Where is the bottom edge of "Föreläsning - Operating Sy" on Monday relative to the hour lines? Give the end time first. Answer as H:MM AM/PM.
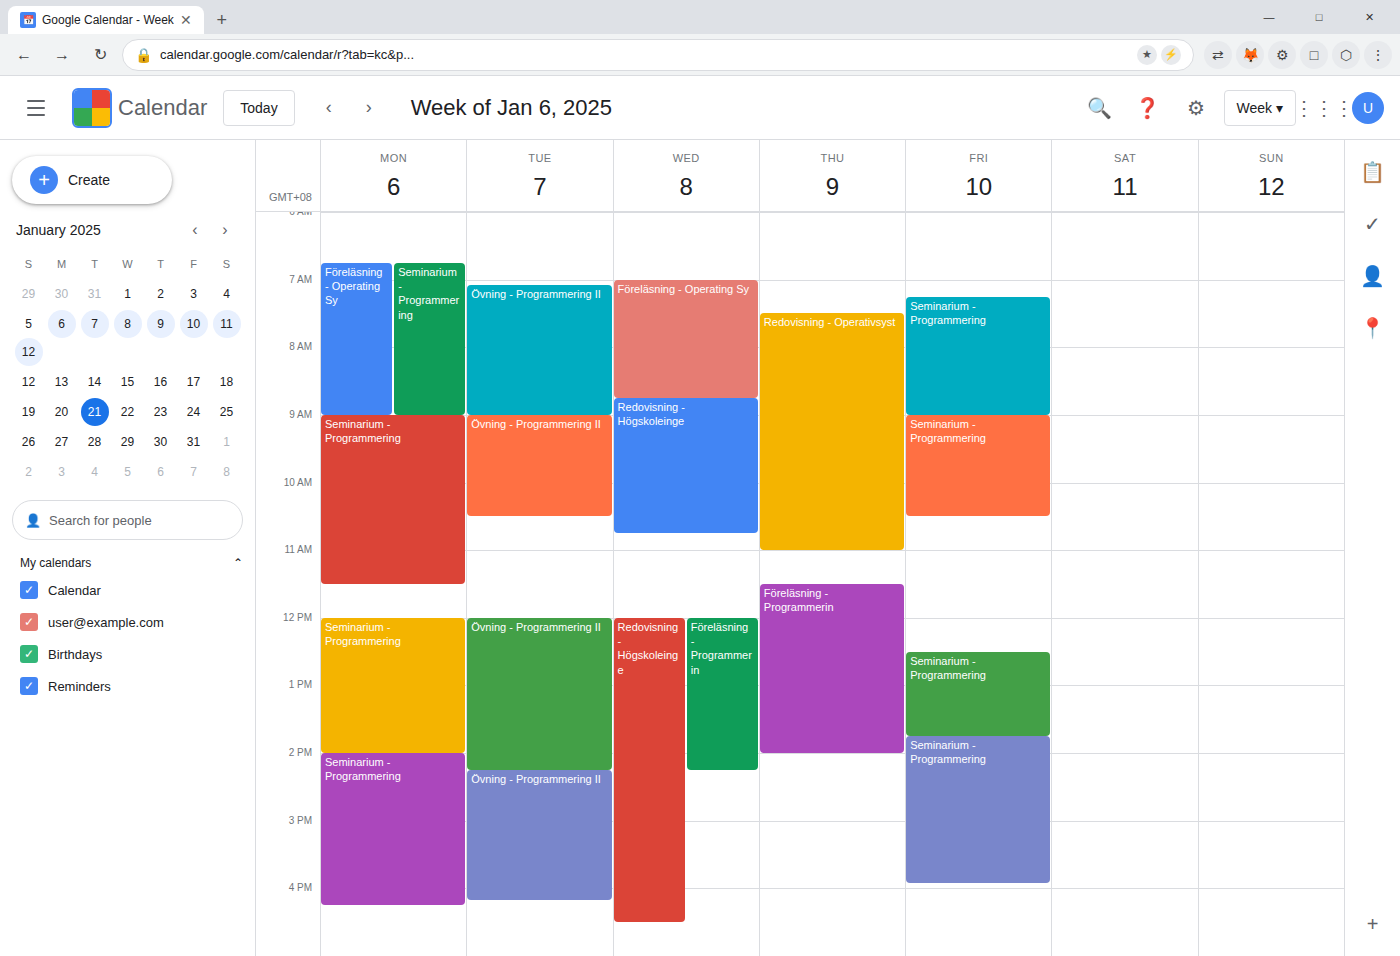
9:00 AM -- exactly on the 9 AM line.